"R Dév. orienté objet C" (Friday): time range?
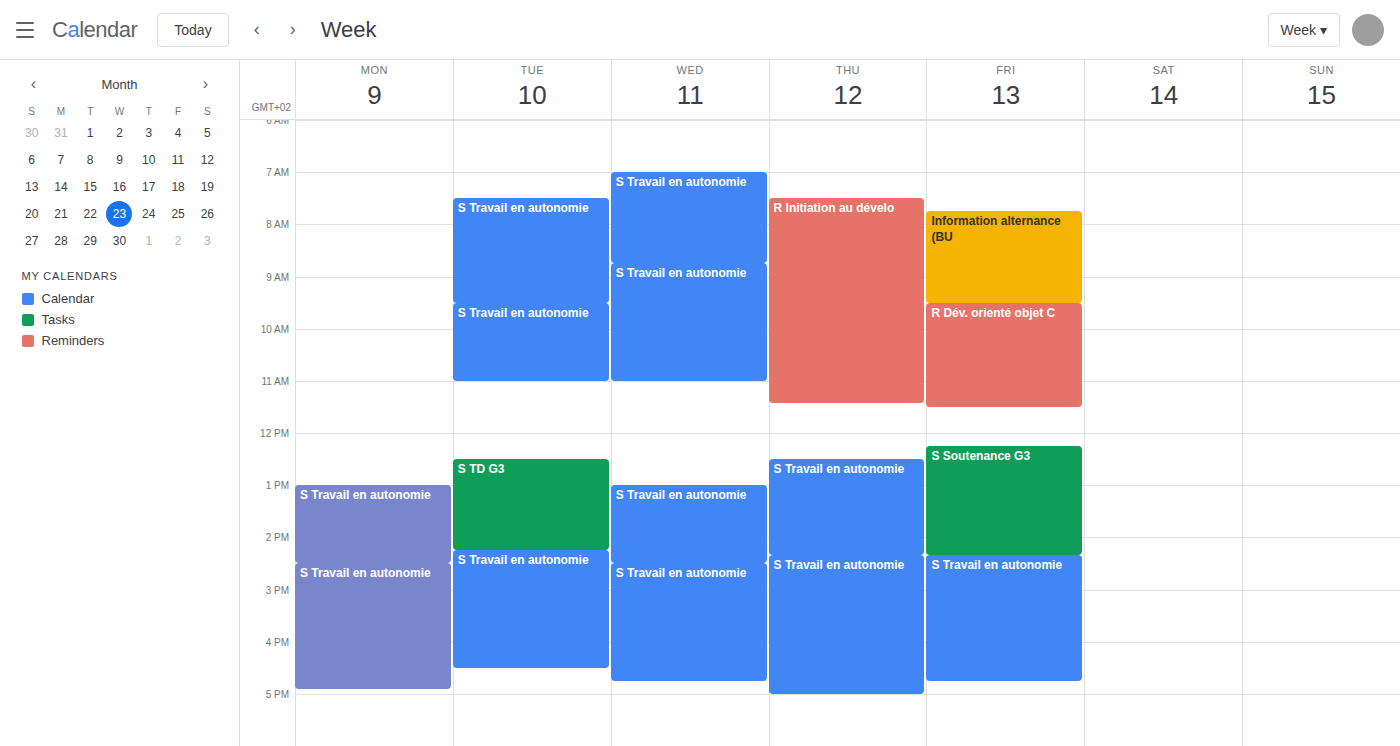
9:30 AM to 11:30 AM